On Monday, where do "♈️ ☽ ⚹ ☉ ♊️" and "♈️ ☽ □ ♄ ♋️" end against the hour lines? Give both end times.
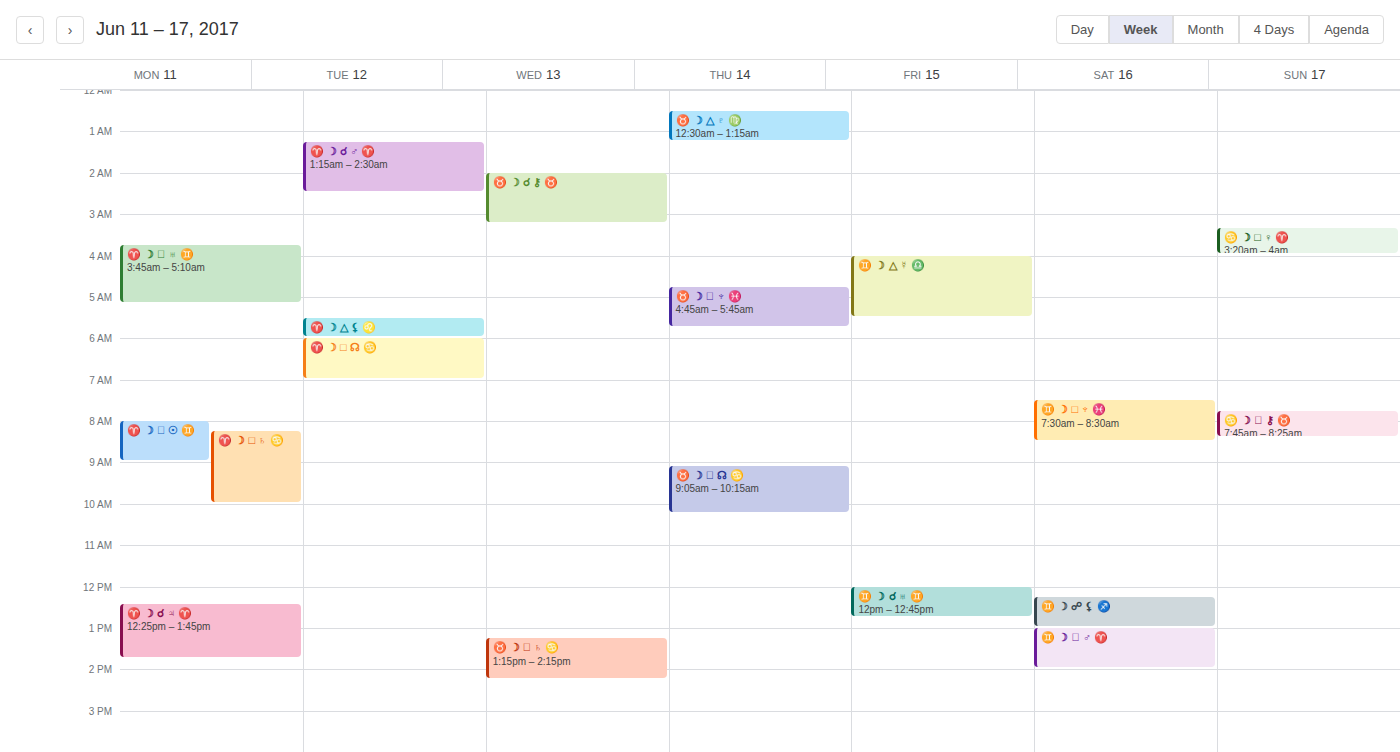
"♈️ ☽ ⚹ ☉ ♊️": 9:00 AM, exactly on the 9 AM line. "♈️ ☽ □ ♄ ♋️": 10:00 AM, exactly on the 10 AM line.